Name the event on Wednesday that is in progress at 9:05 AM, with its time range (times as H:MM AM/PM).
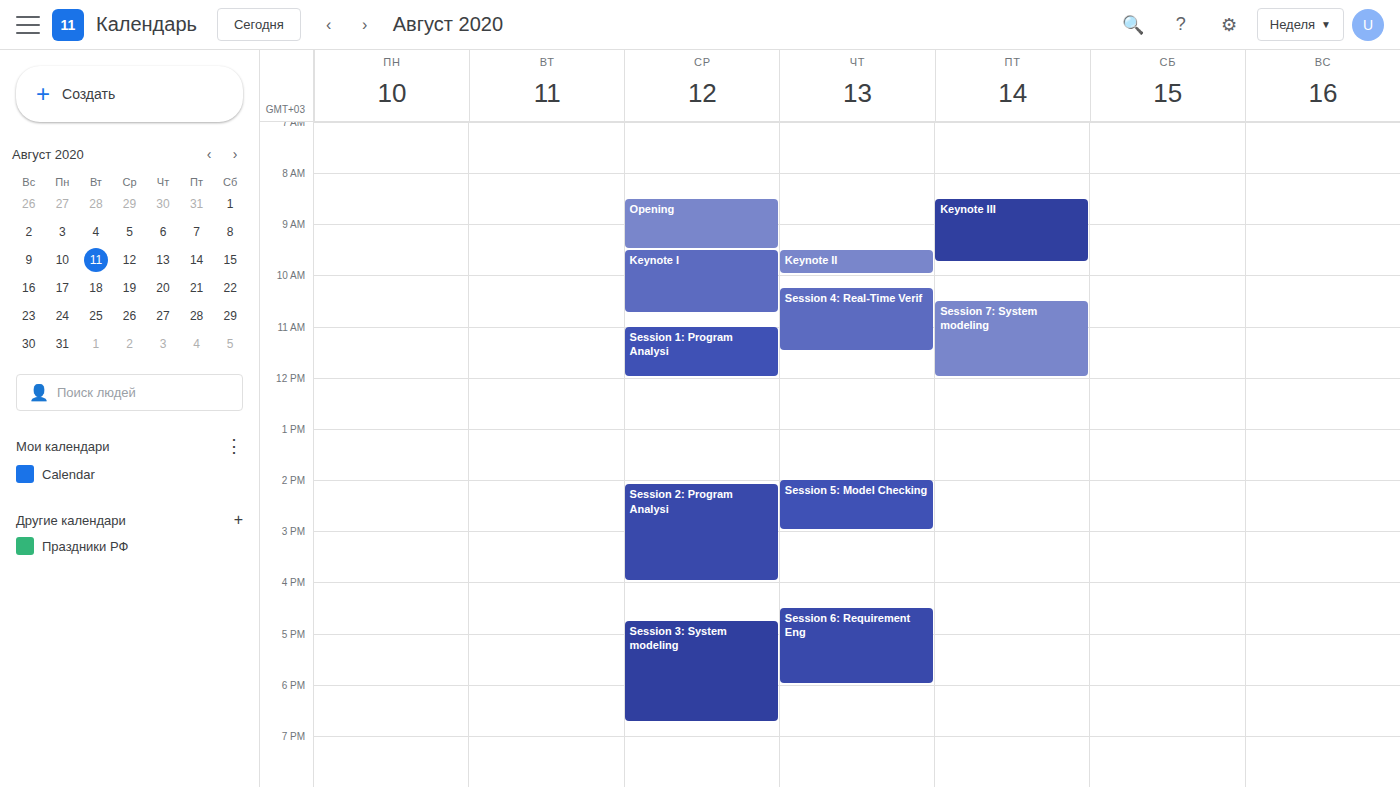
"Opening", 8:30 AM to 9:30 AM